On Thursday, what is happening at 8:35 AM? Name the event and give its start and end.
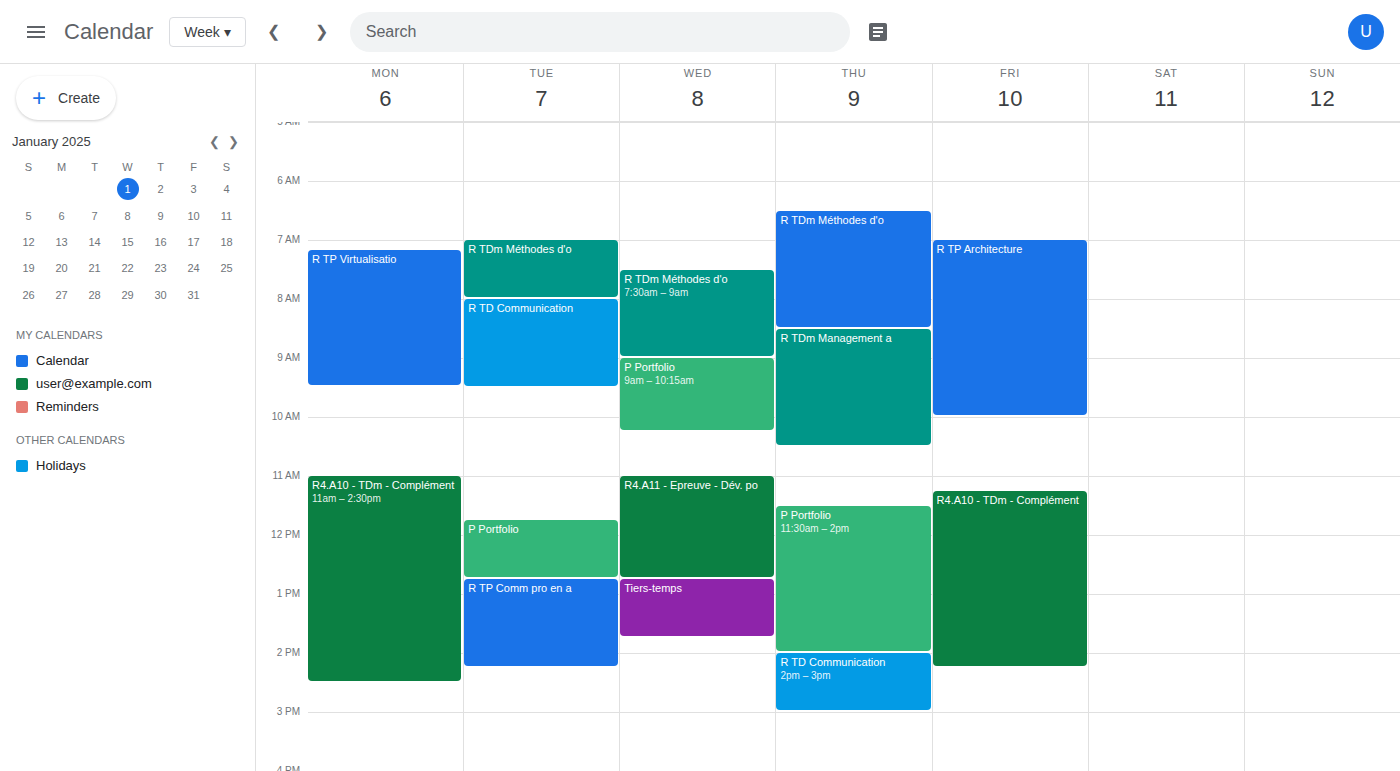
"R TDm Management a", 8:30 AM to 10:30 AM